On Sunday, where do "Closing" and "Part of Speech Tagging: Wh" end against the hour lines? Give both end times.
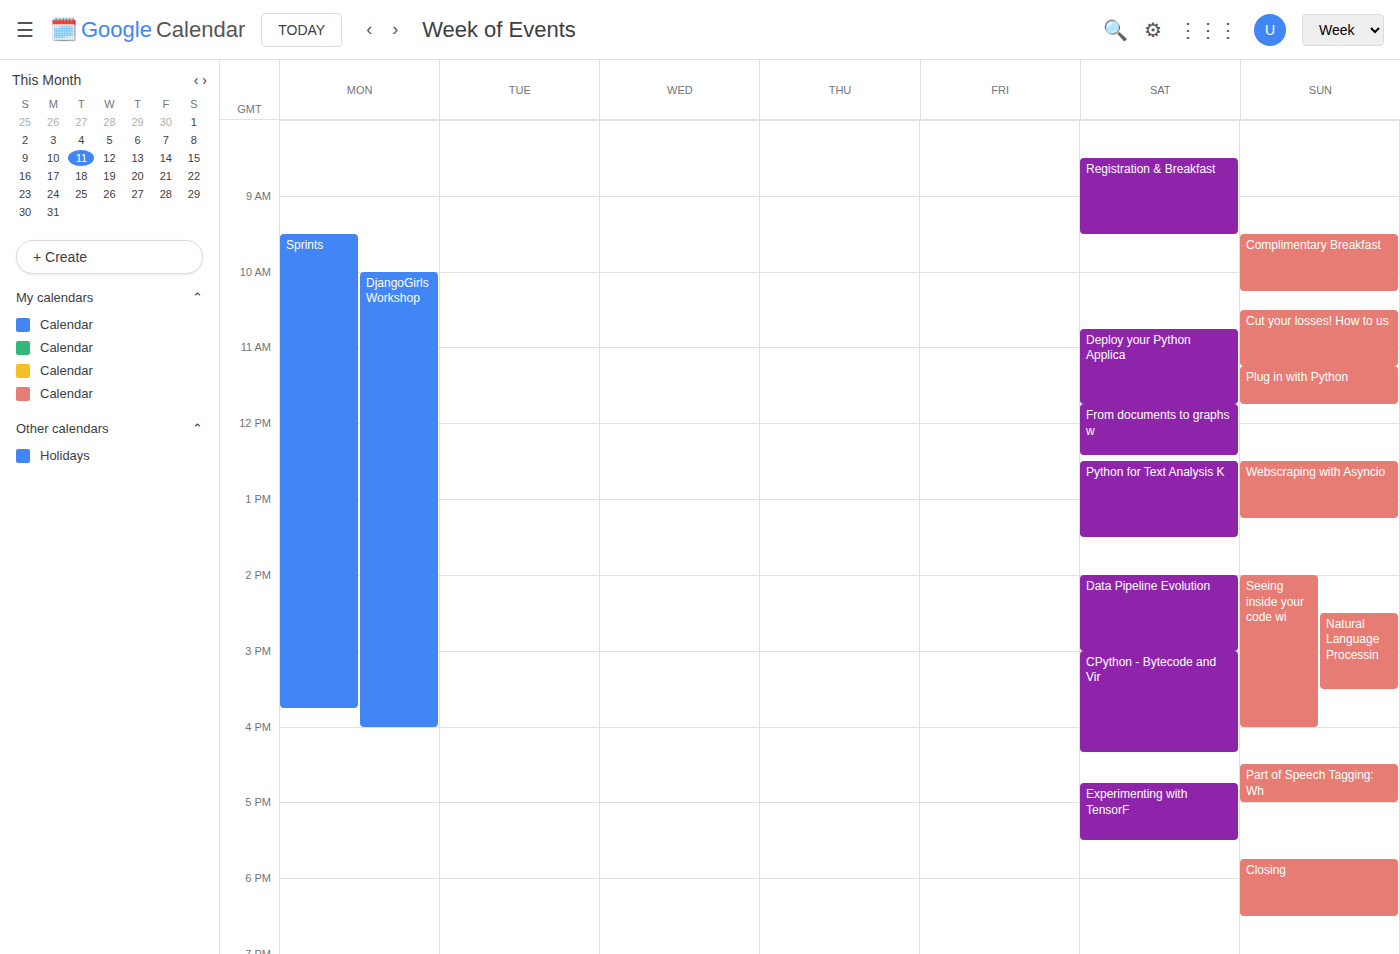
"Closing": 6:30 PM, halfway between the 6 PM and 7 PM lines. "Part of Speech Tagging: Wh": 5:00 PM, exactly on the 5 PM line.